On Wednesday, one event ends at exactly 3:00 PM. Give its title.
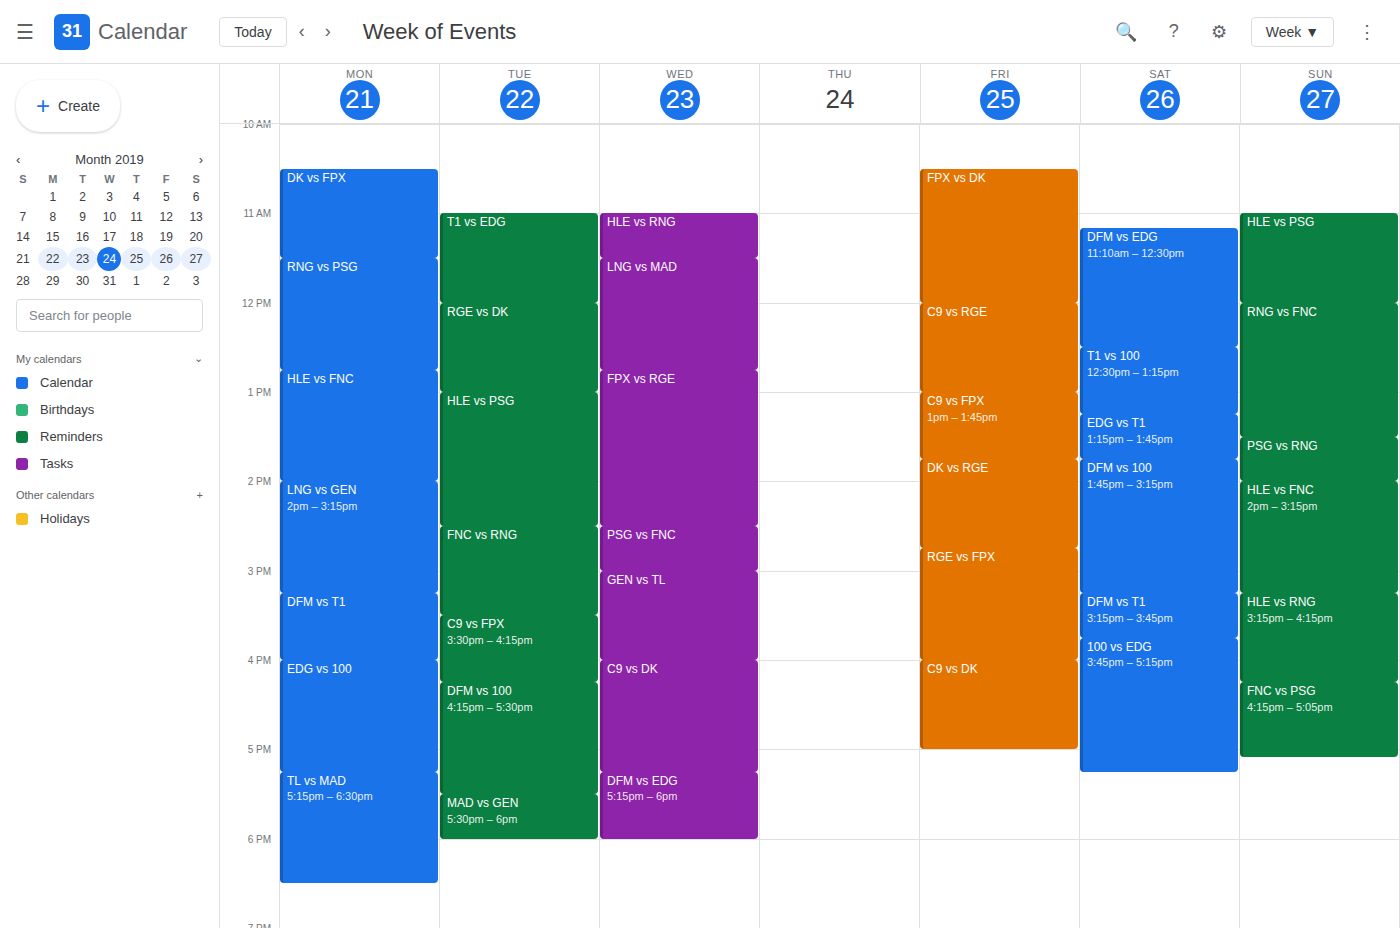
"PSG vs FNC"